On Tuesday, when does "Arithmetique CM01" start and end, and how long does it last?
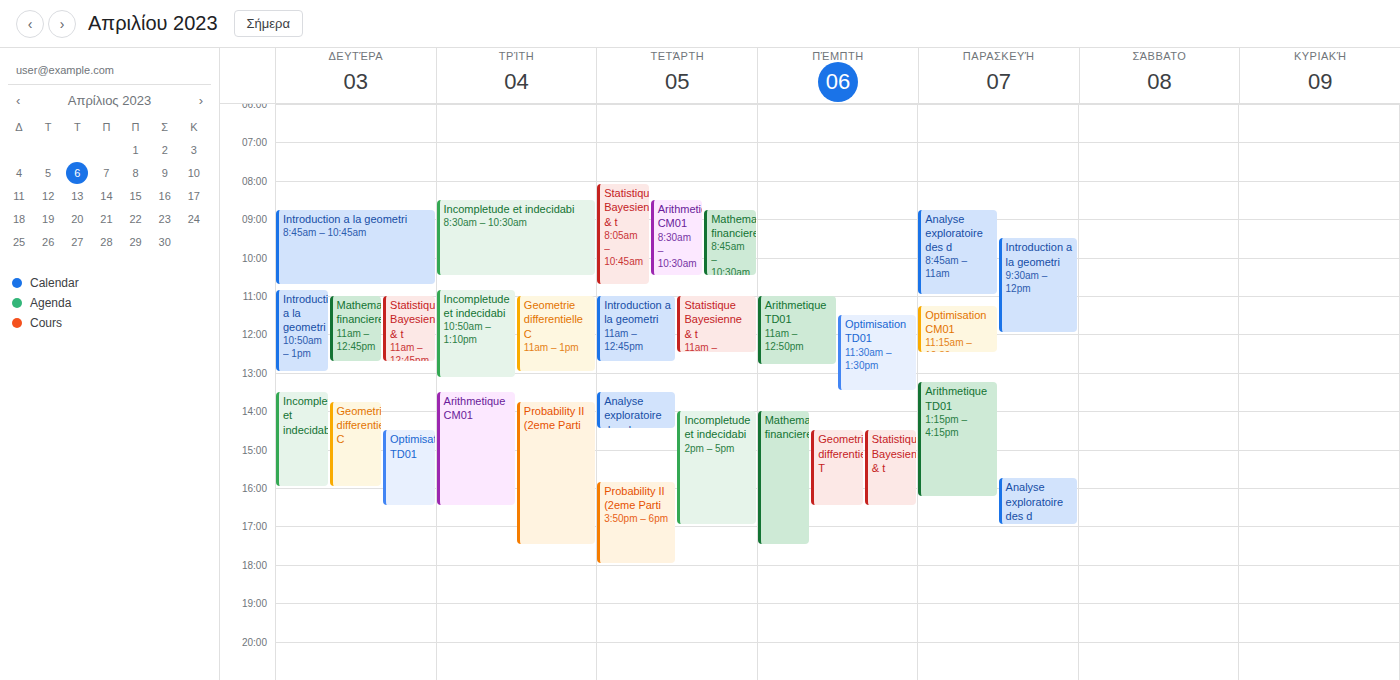
1:30 PM to 4:30 PM, 3 hours